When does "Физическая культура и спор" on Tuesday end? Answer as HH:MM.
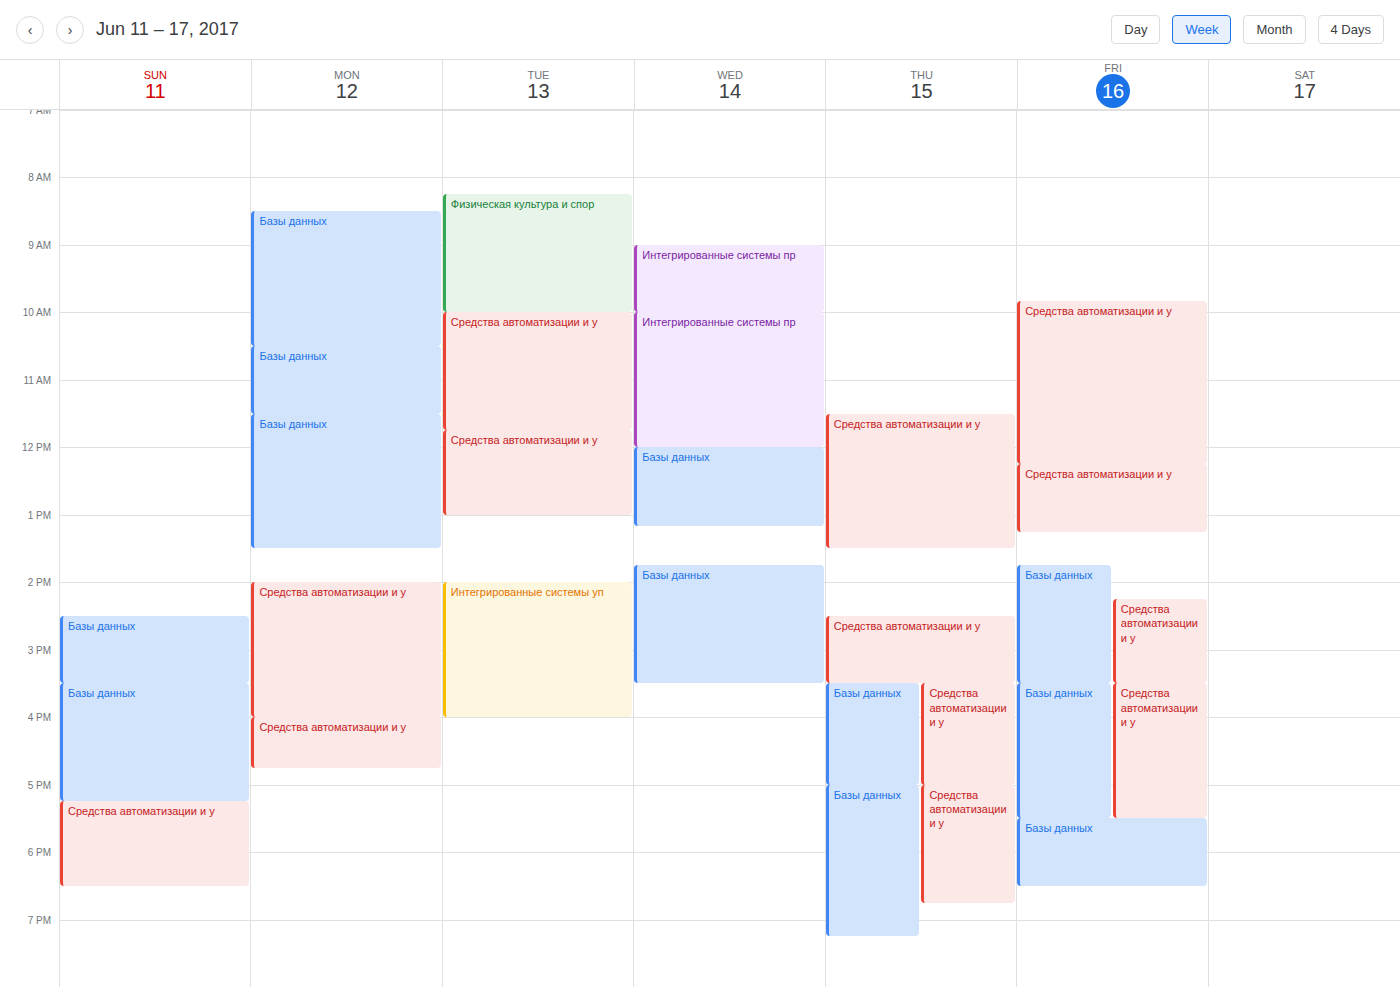
10:00